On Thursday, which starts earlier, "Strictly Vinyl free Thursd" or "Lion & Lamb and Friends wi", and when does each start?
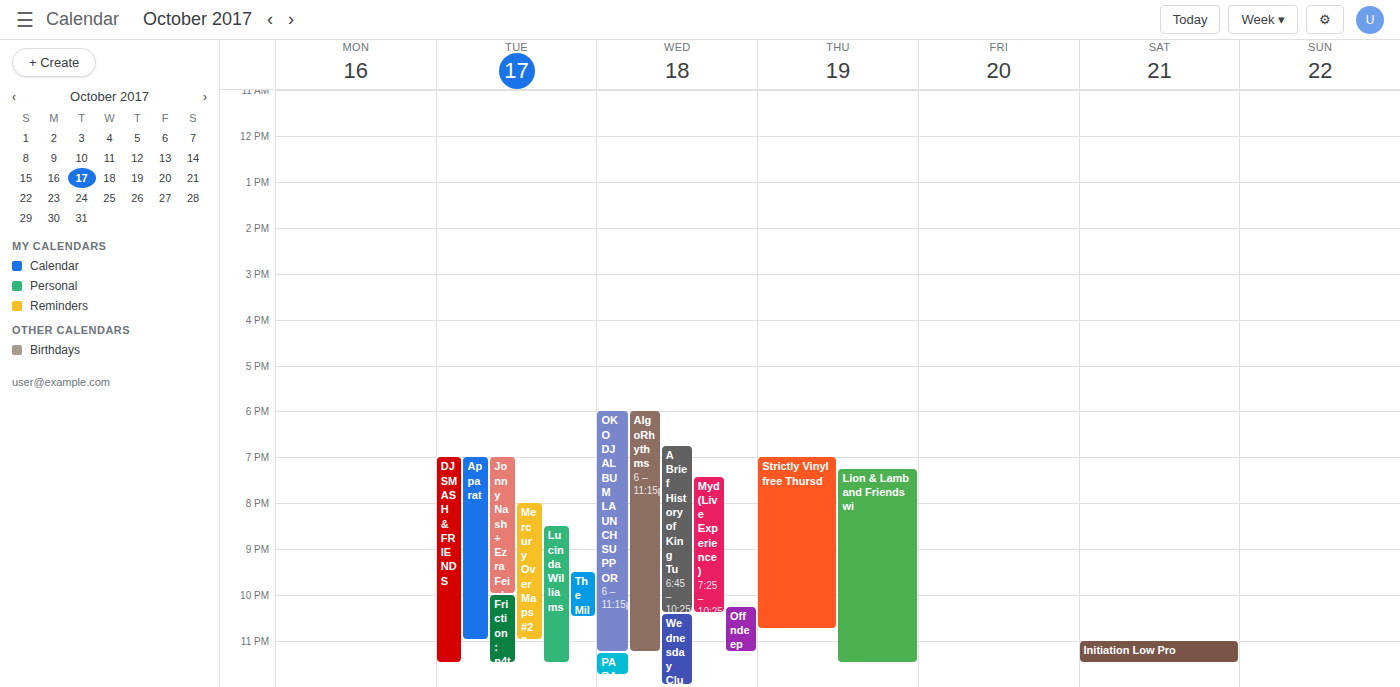
"Strictly Vinyl free Thursd" 7:00 PM; "Lion & Lamb and Friends wi" 7:15 PM.